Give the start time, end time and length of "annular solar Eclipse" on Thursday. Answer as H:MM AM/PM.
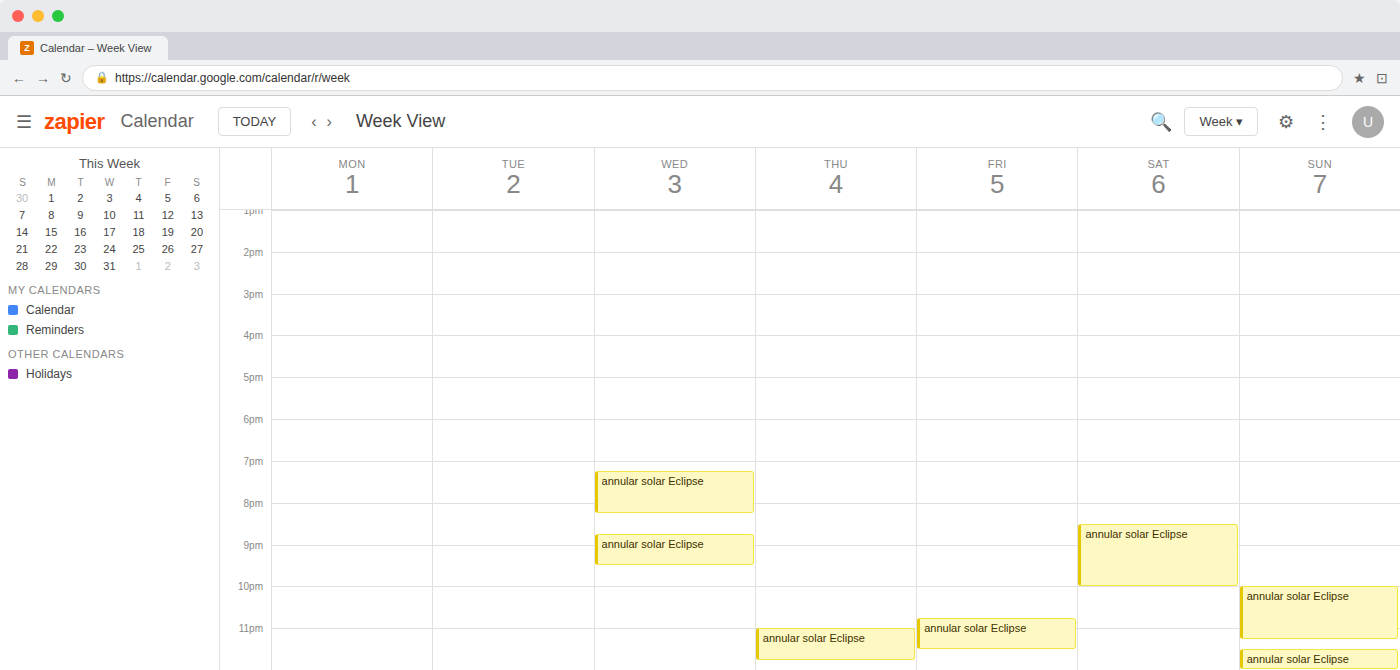
11:00 PM to 11:45 PM, 45 minutes